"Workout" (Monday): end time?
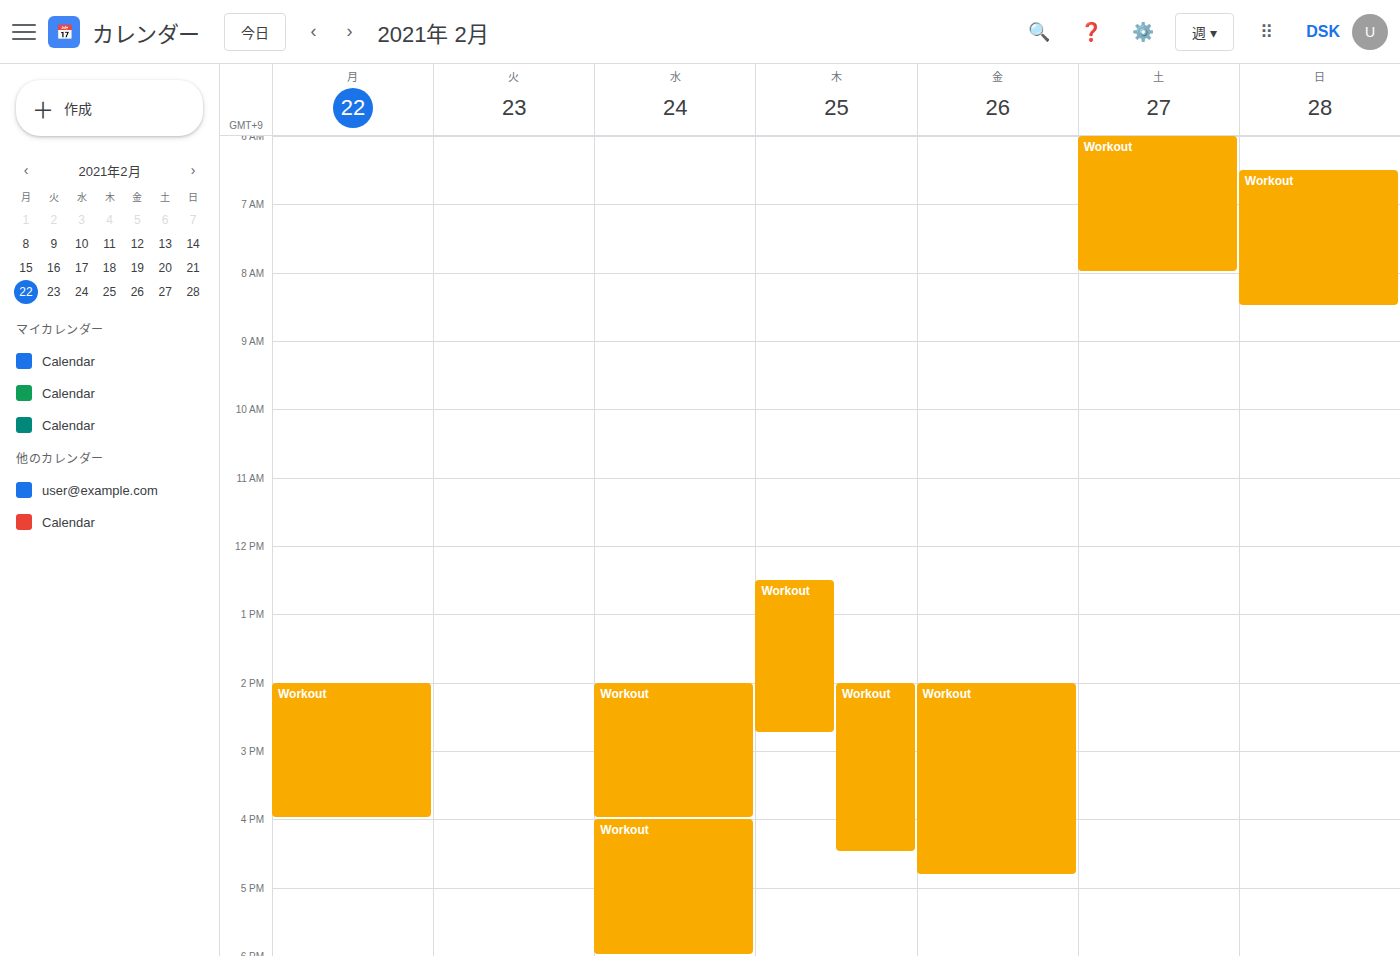
4:00 PM